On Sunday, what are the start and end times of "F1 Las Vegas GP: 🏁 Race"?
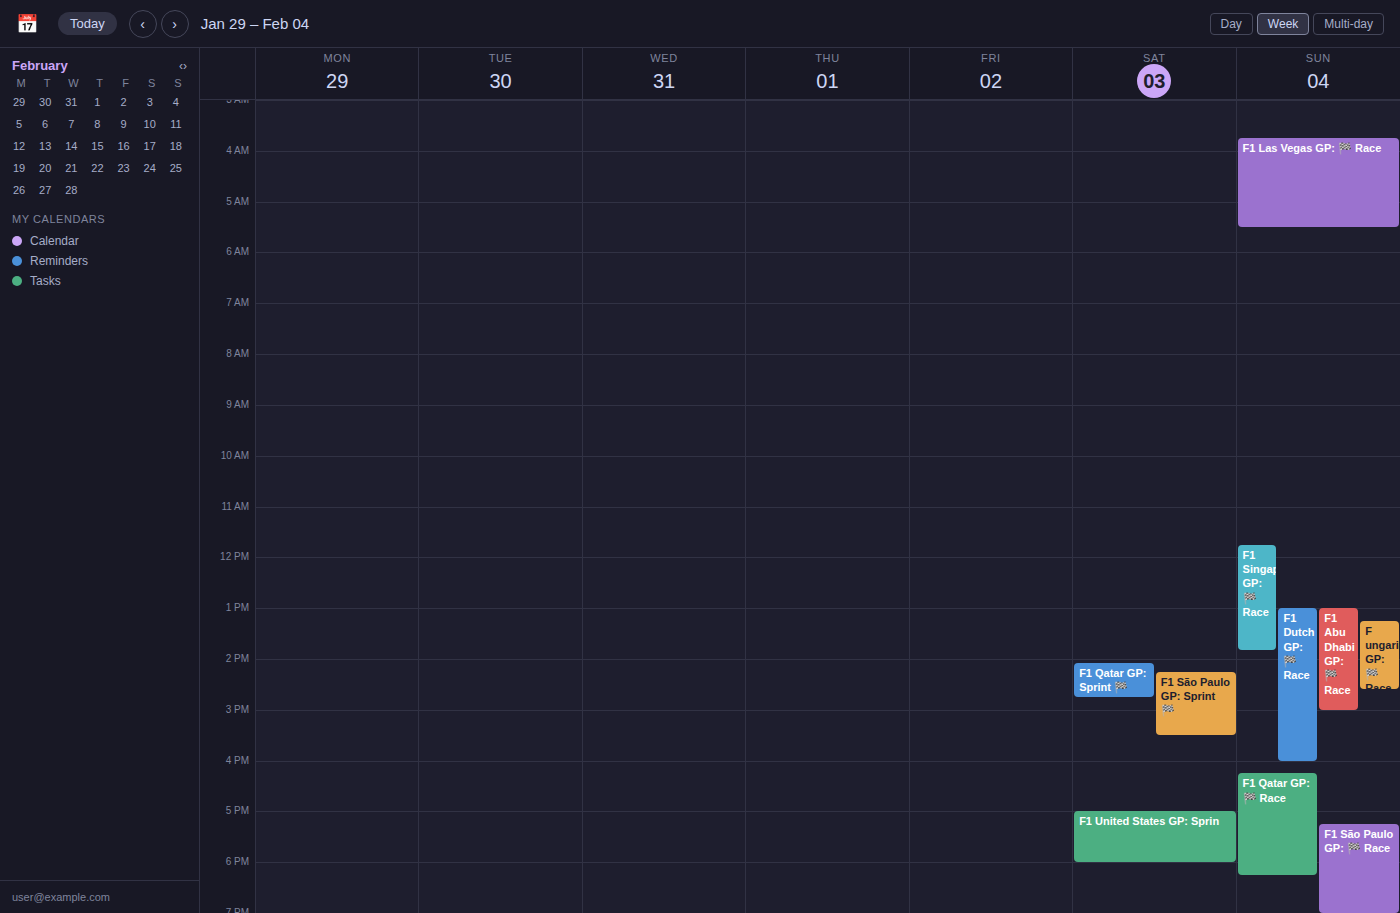
3:45 AM to 5:30 AM